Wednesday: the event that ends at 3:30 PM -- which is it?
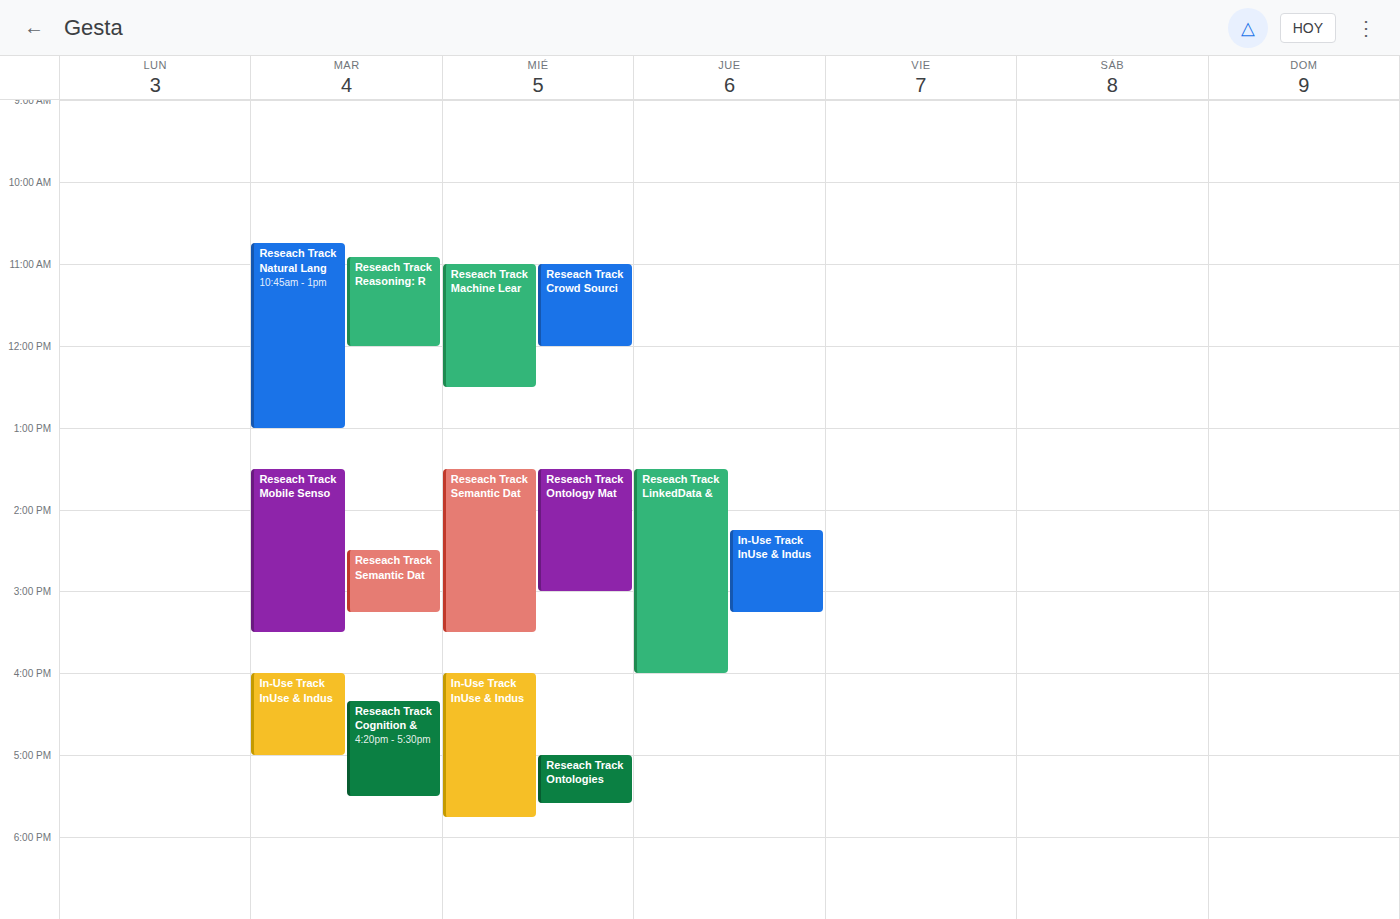
"Reseach Track Semantic Dat"